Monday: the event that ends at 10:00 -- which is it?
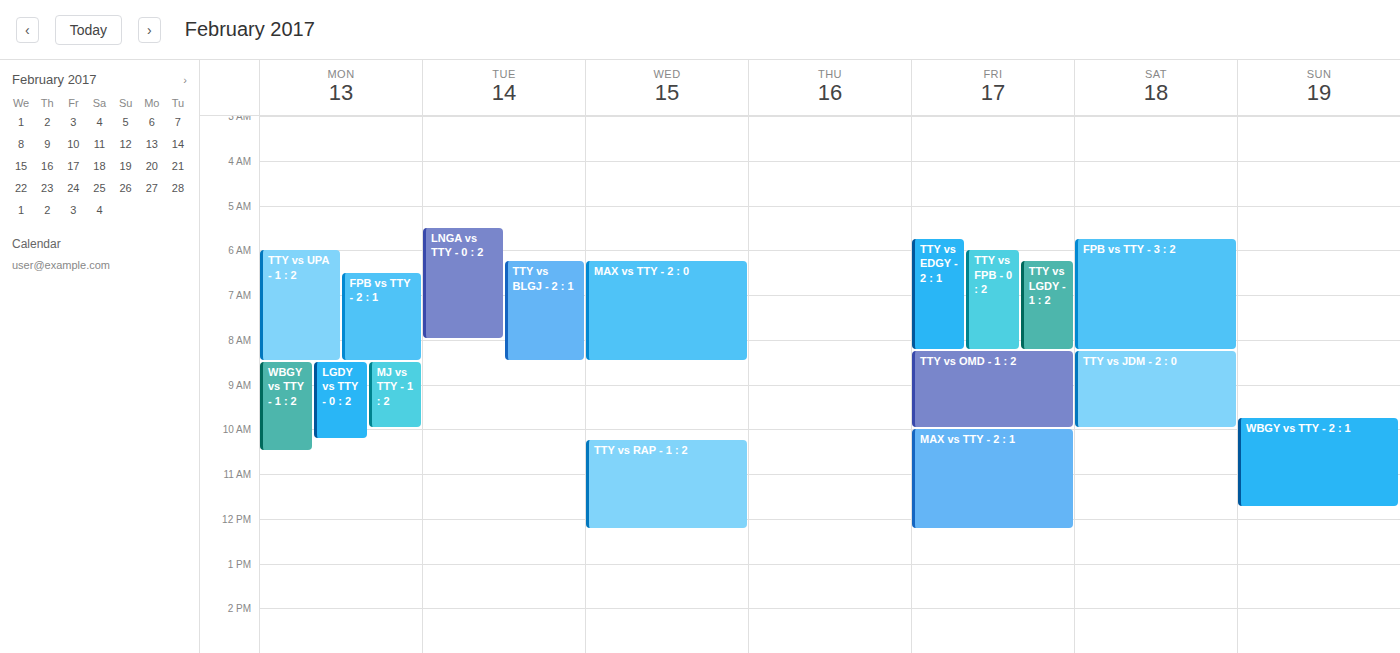
"MJ vs TTY - 1 : 2"